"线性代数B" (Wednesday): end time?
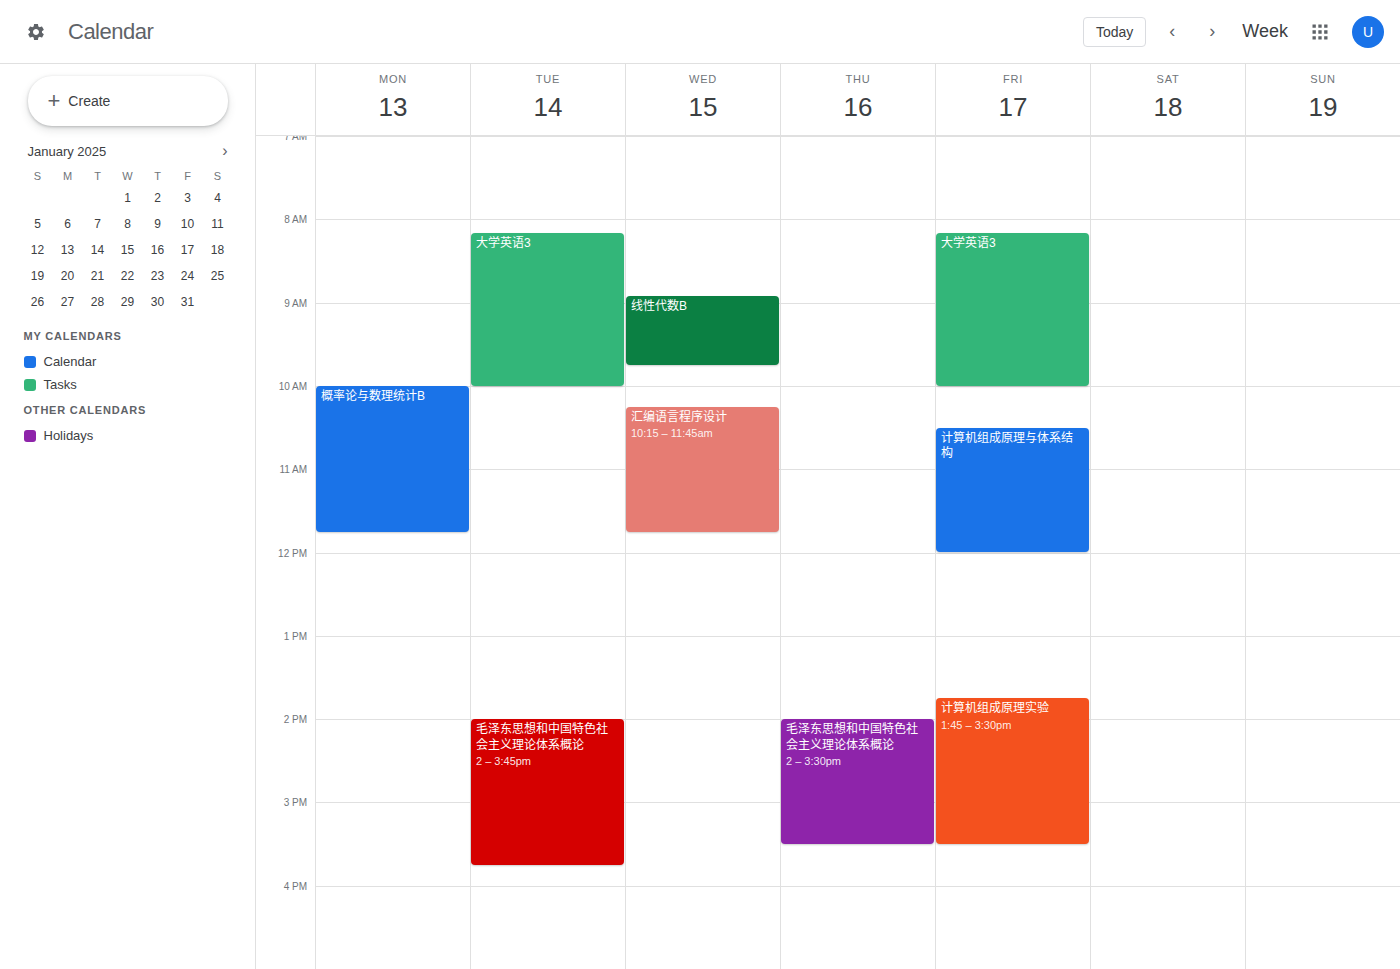
9:45 AM